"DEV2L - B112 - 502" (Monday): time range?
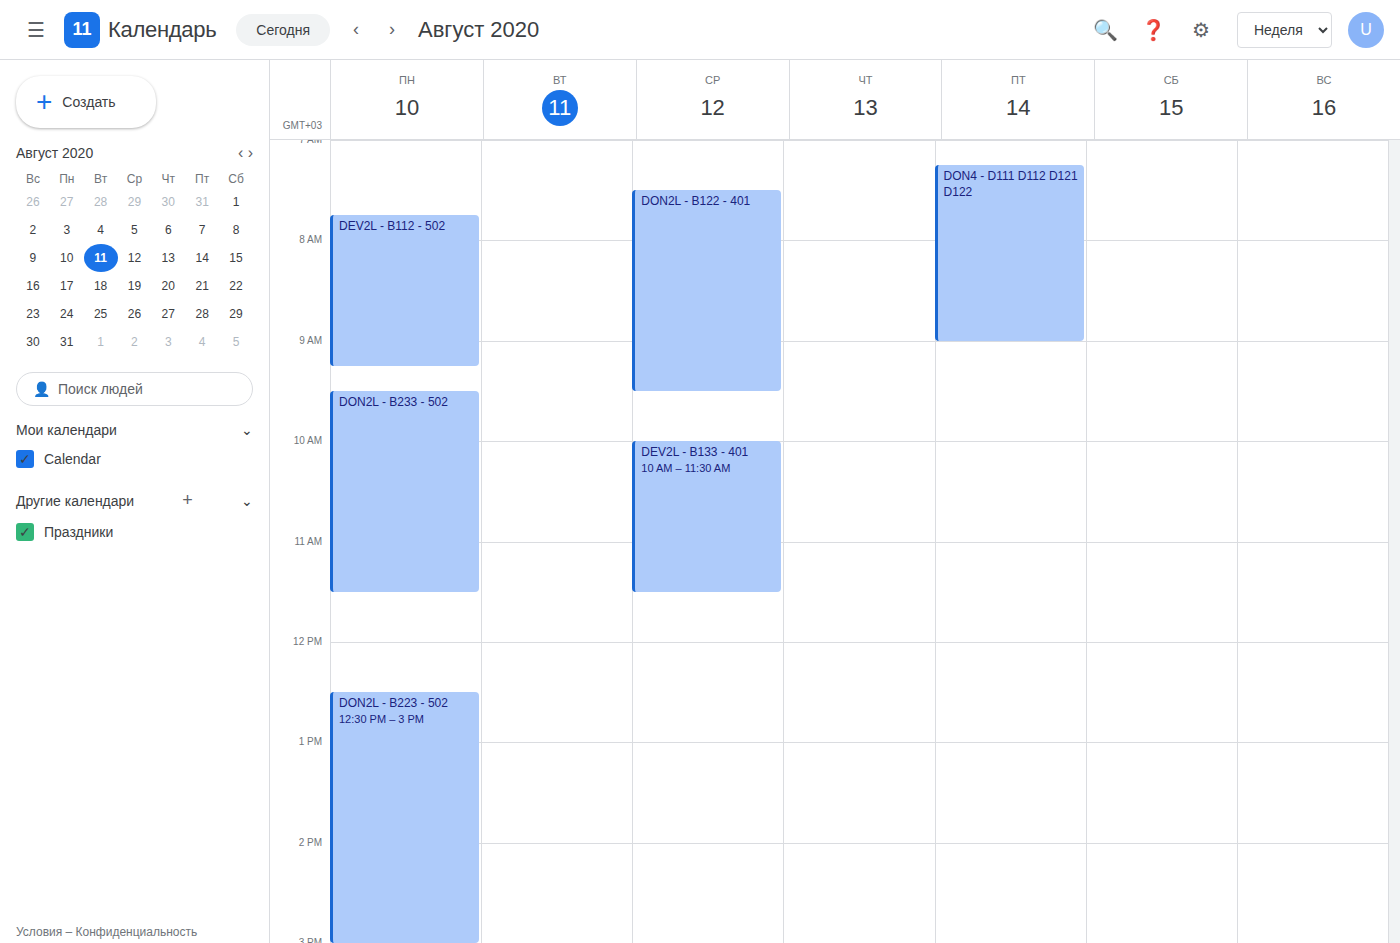
7:45 AM to 9:15 AM